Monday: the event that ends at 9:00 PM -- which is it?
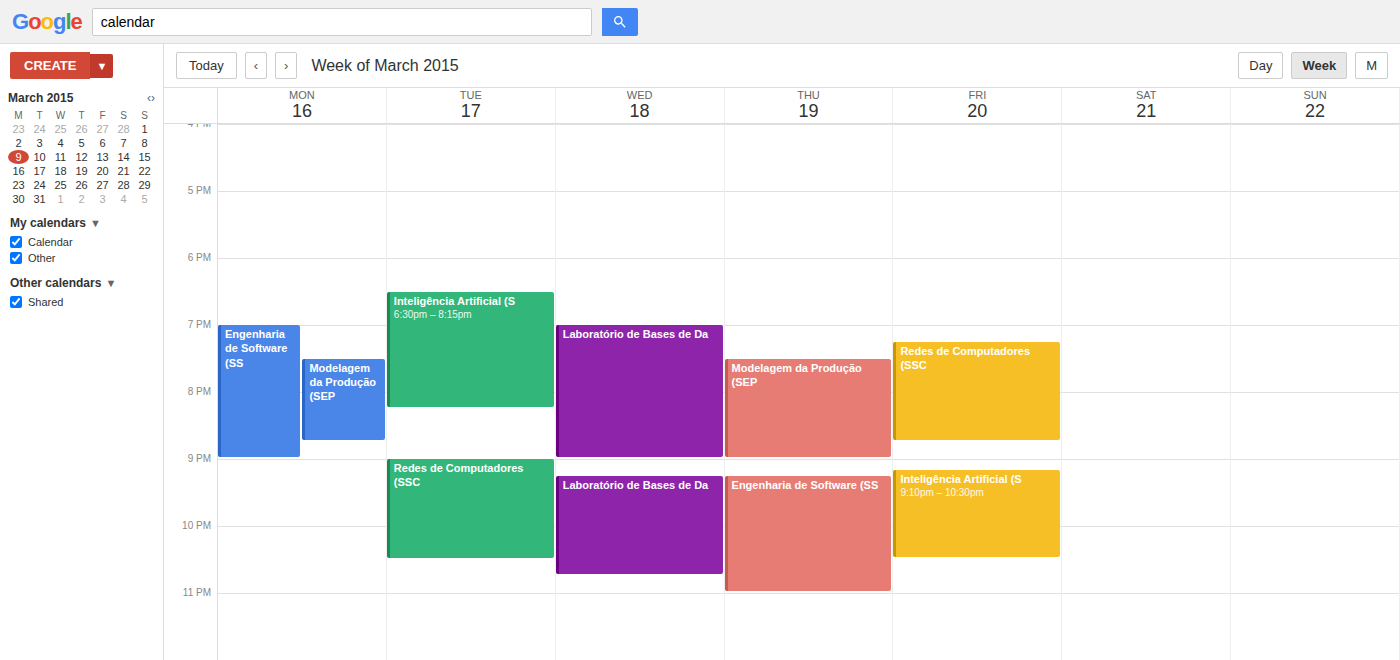
"Engenharia de Software (SS"